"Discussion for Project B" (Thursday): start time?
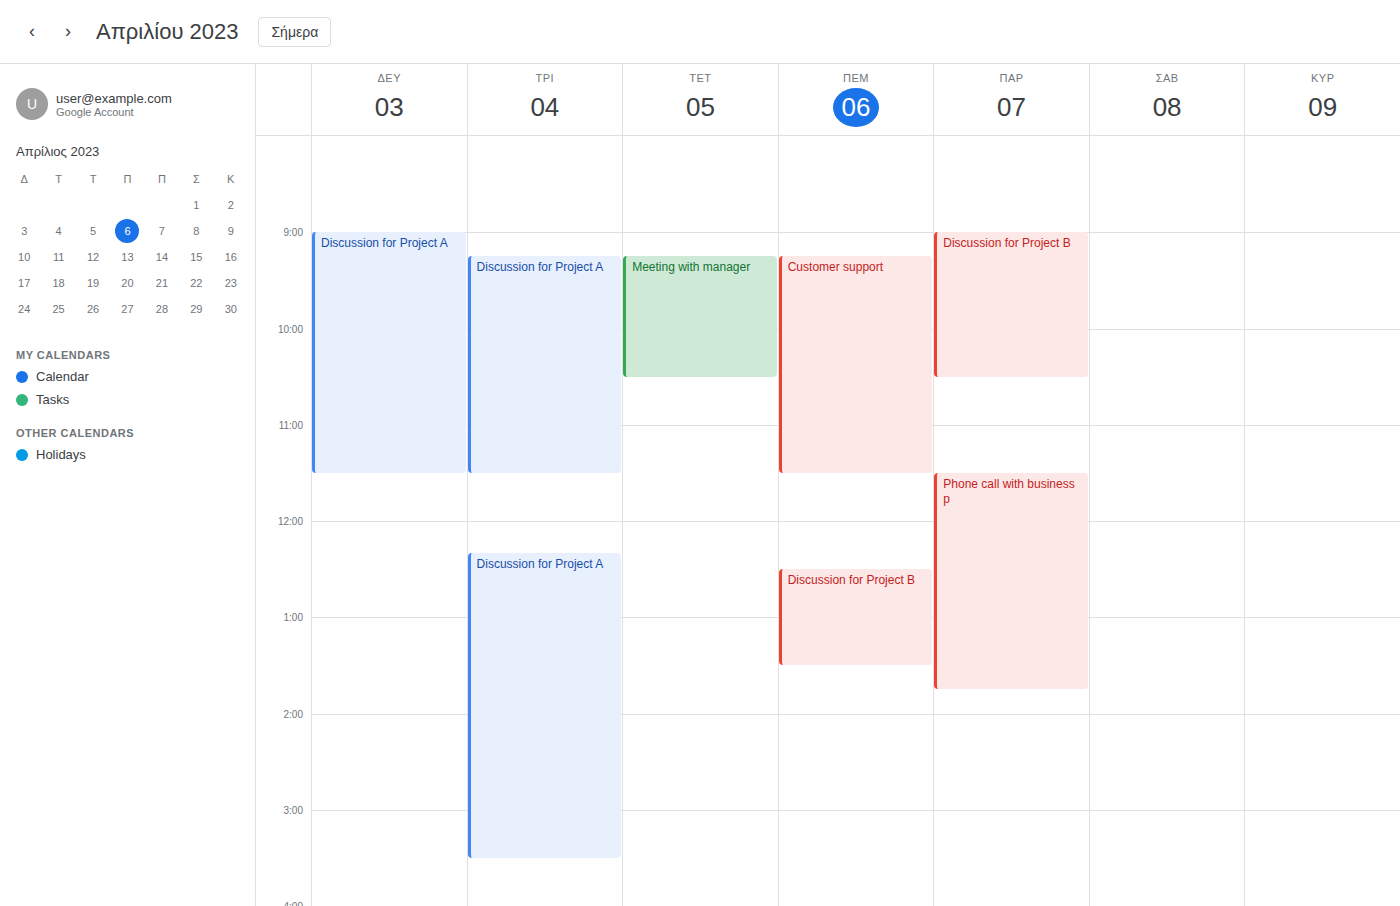
12:30 PM